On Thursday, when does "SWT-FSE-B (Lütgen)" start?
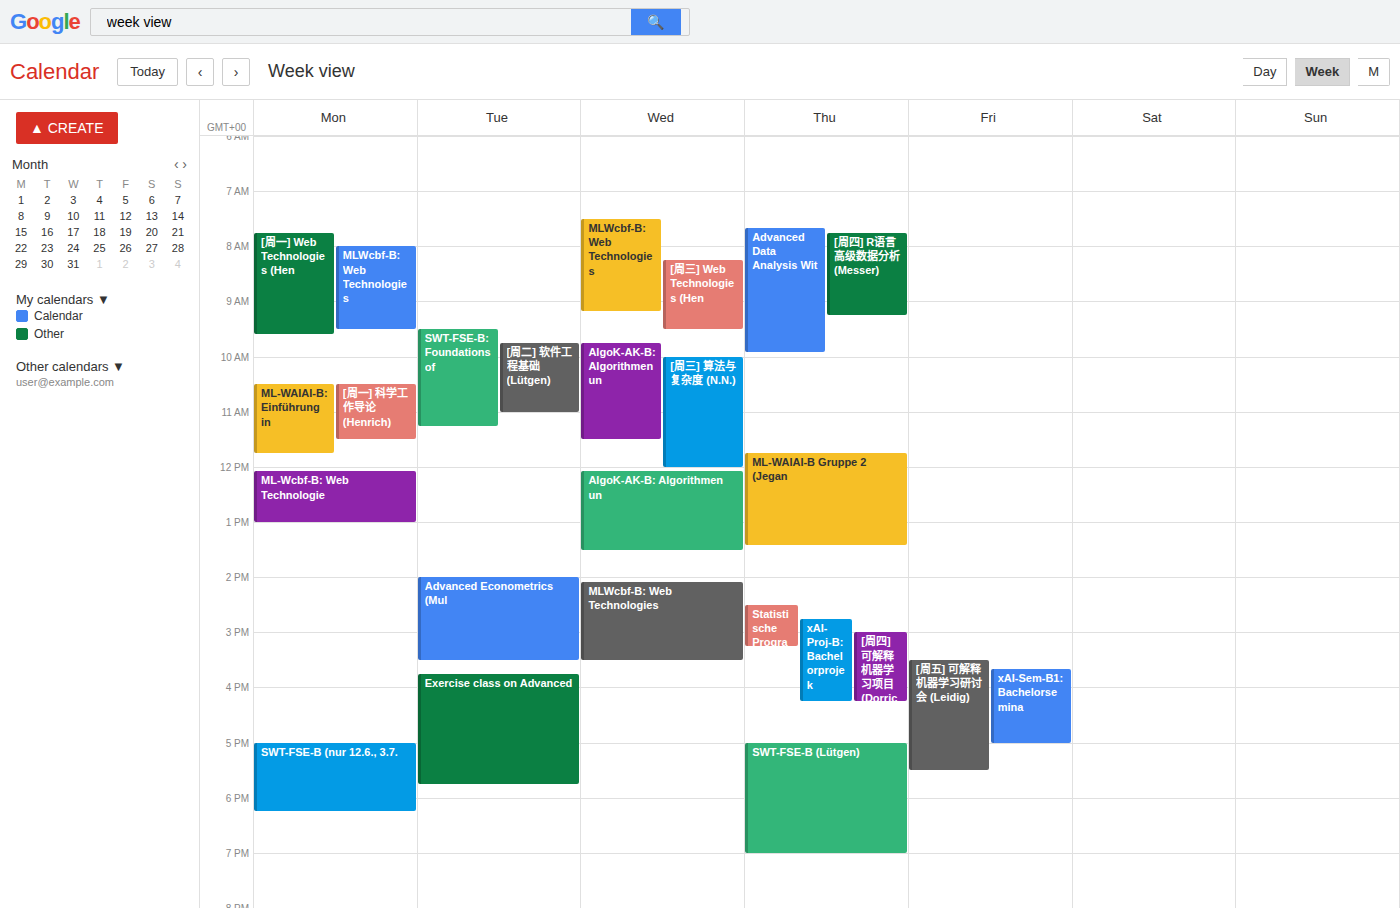
5:00 PM